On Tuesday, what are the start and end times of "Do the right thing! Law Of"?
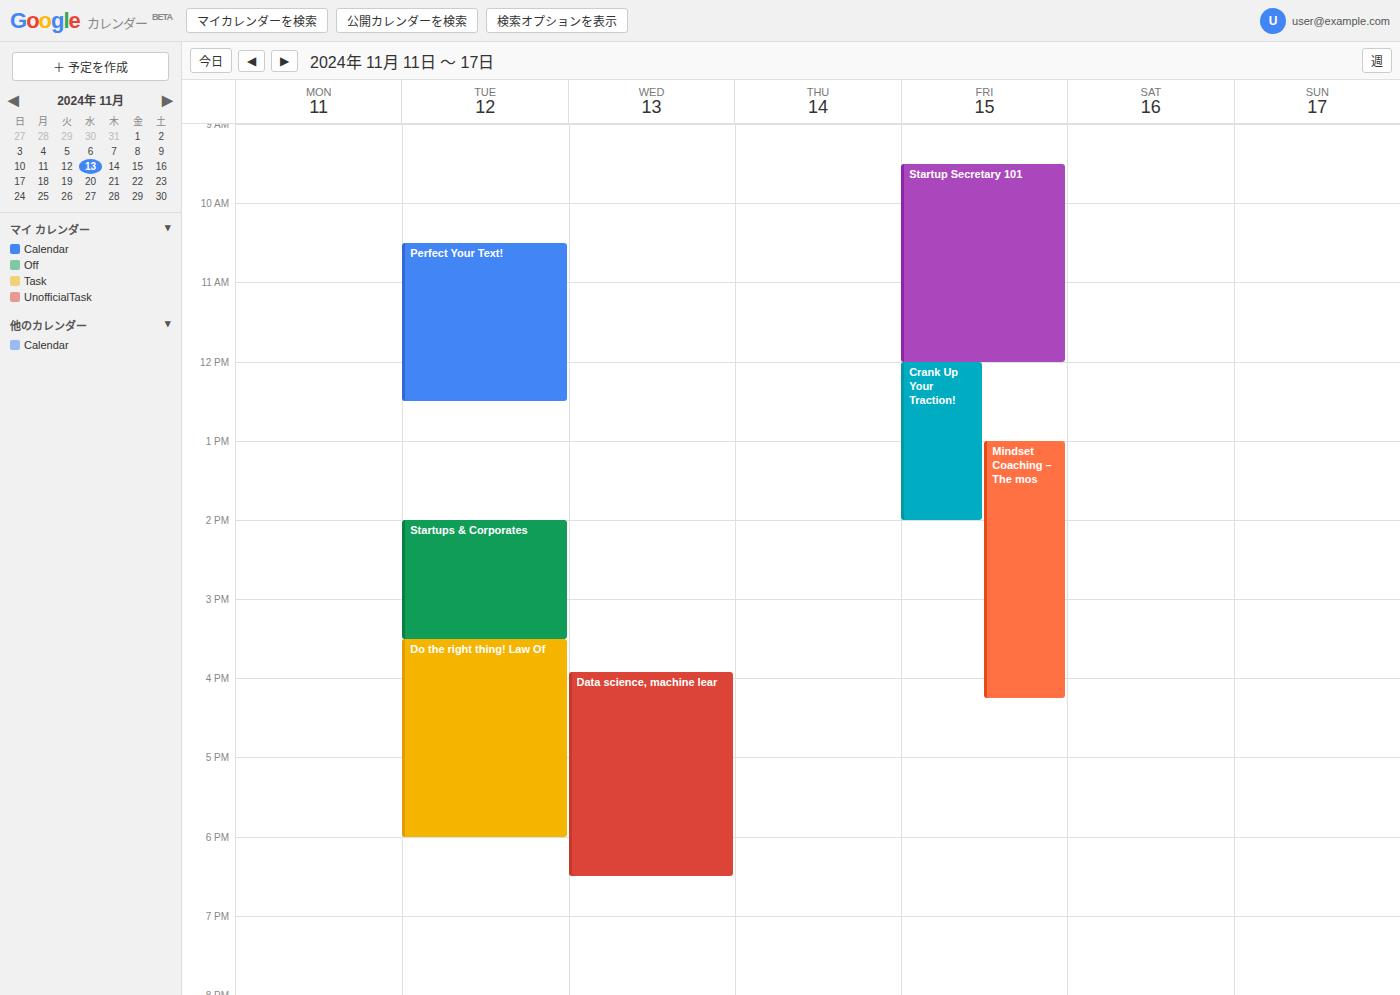
3:30 PM to 6:00 PM